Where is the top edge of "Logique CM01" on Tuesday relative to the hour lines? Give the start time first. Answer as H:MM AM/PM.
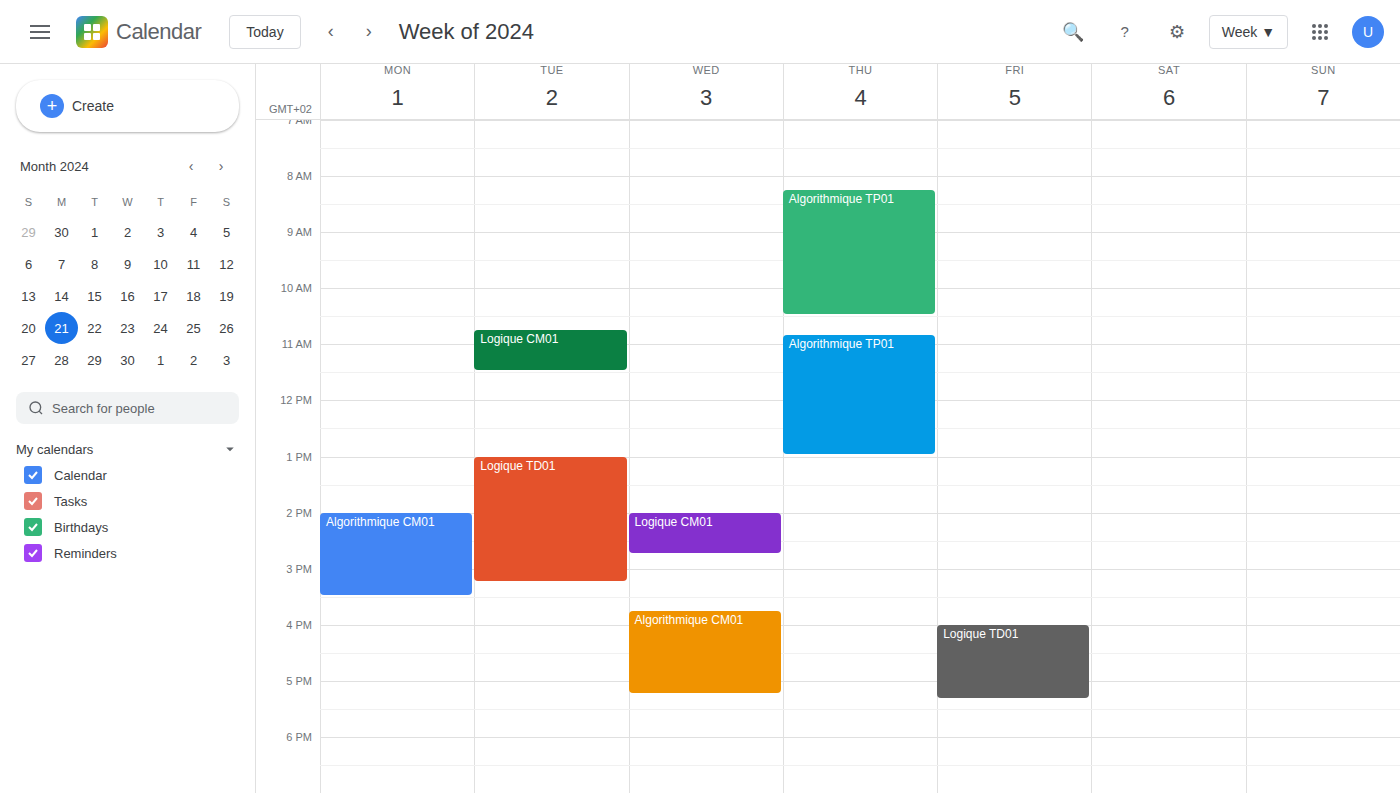
10:45 AM -- neither: three quarters of the way from the 10 AM line to the 11 AM line.